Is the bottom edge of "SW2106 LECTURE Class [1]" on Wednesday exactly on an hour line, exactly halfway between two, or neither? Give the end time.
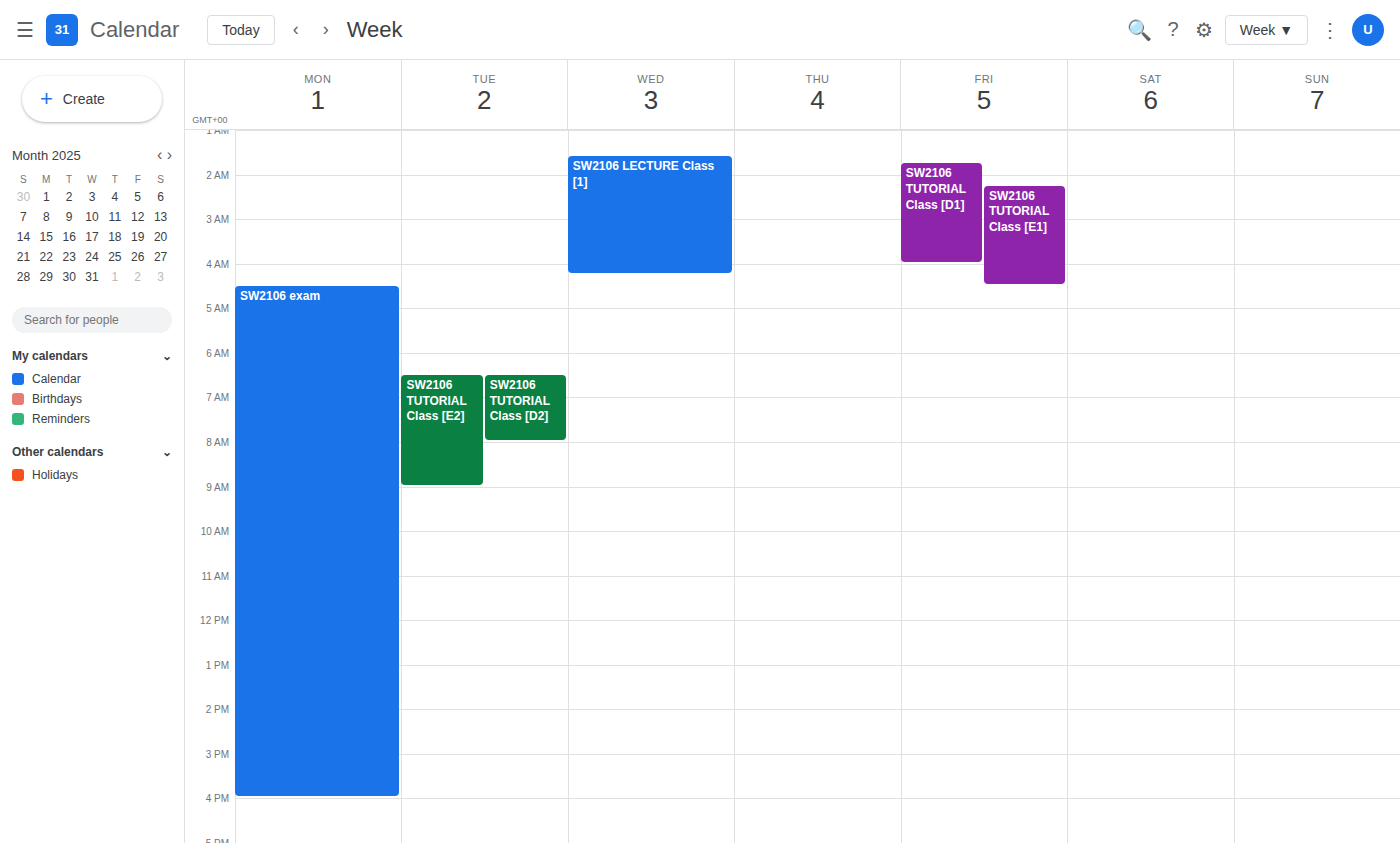
4:15 AM -- neither: a quarter of the way from the 4 AM line to the 5 AM line.